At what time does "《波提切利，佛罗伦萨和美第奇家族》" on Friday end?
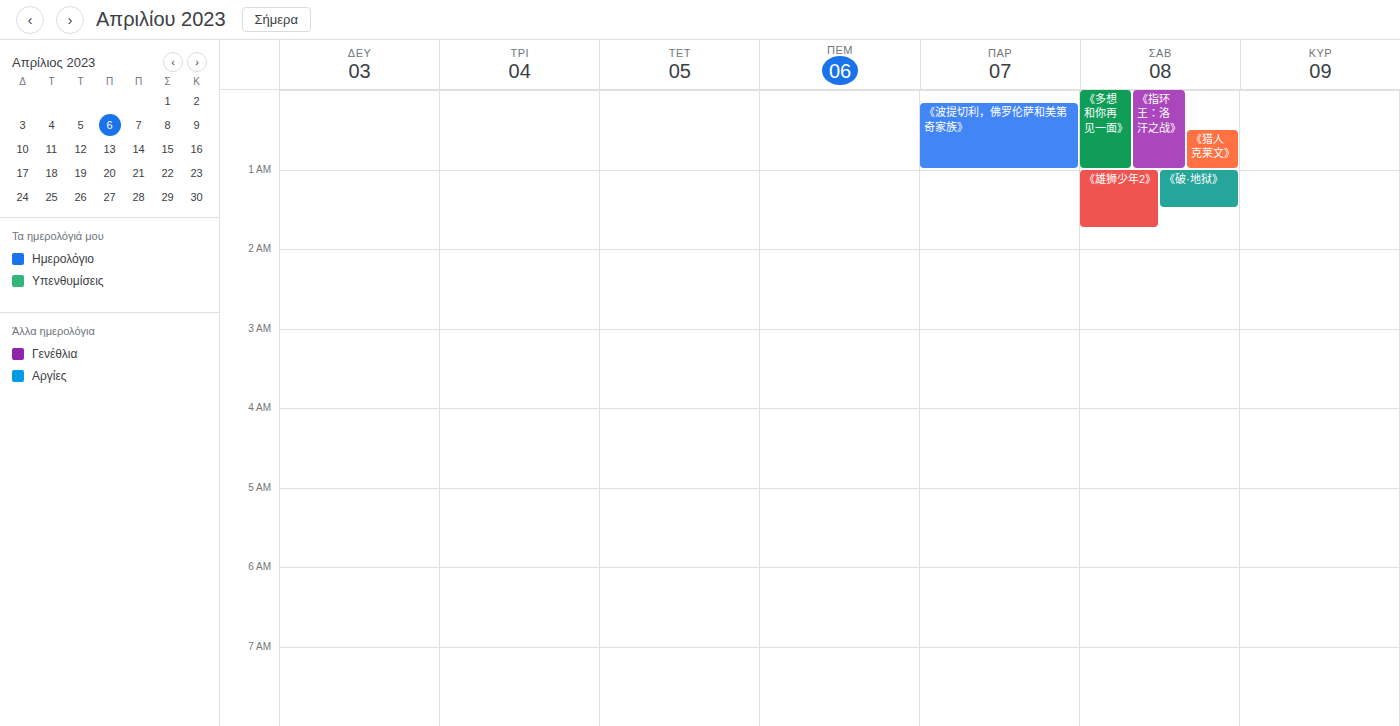
01:00